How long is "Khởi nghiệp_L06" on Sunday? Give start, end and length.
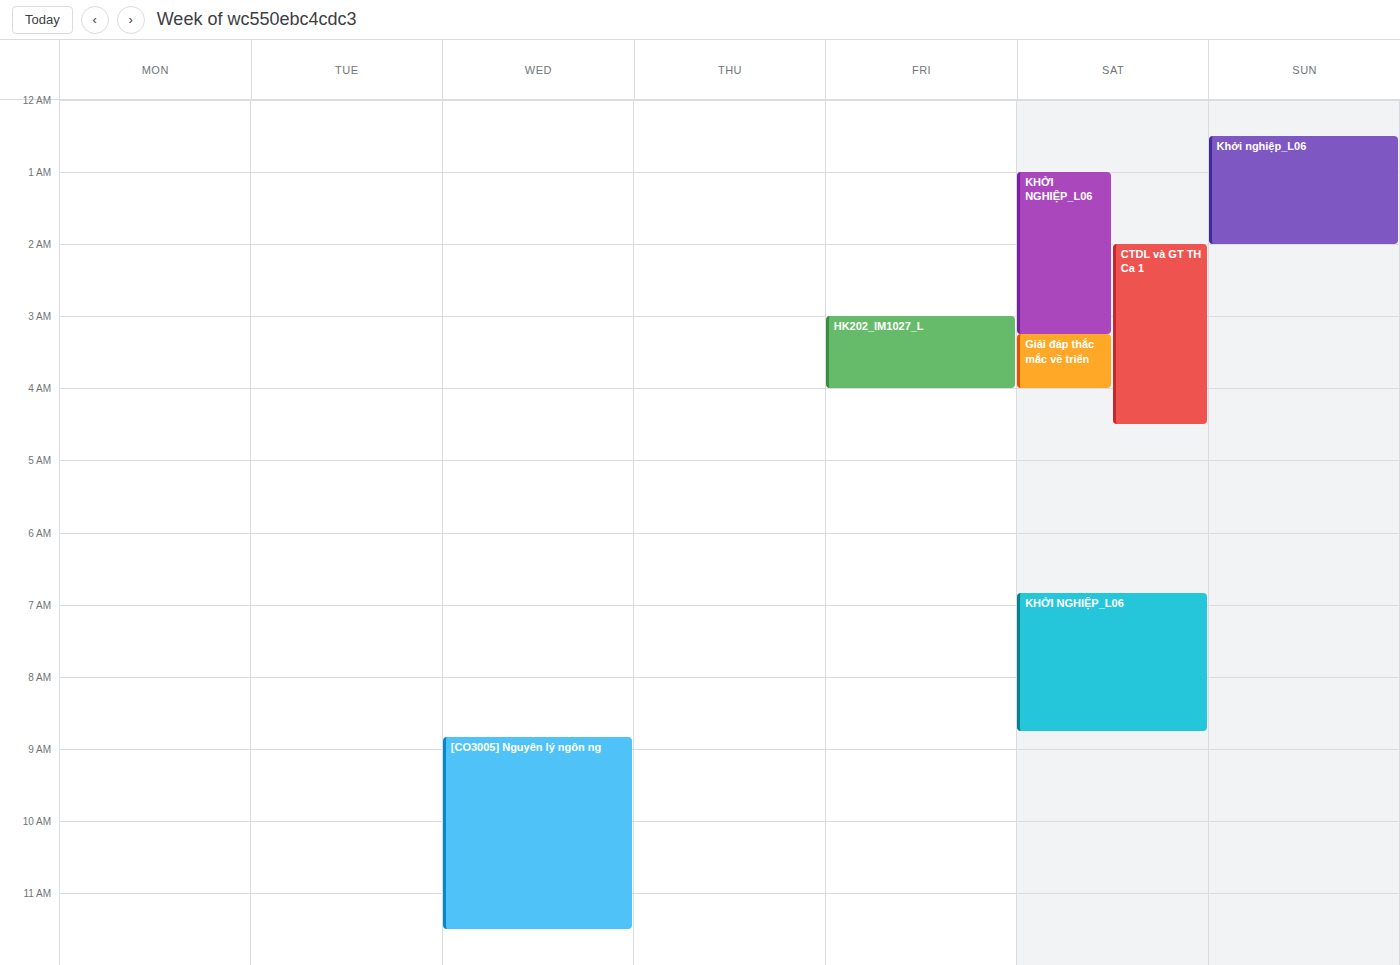
12:30 AM to 2:00 AM, 1 hour 30 minutes